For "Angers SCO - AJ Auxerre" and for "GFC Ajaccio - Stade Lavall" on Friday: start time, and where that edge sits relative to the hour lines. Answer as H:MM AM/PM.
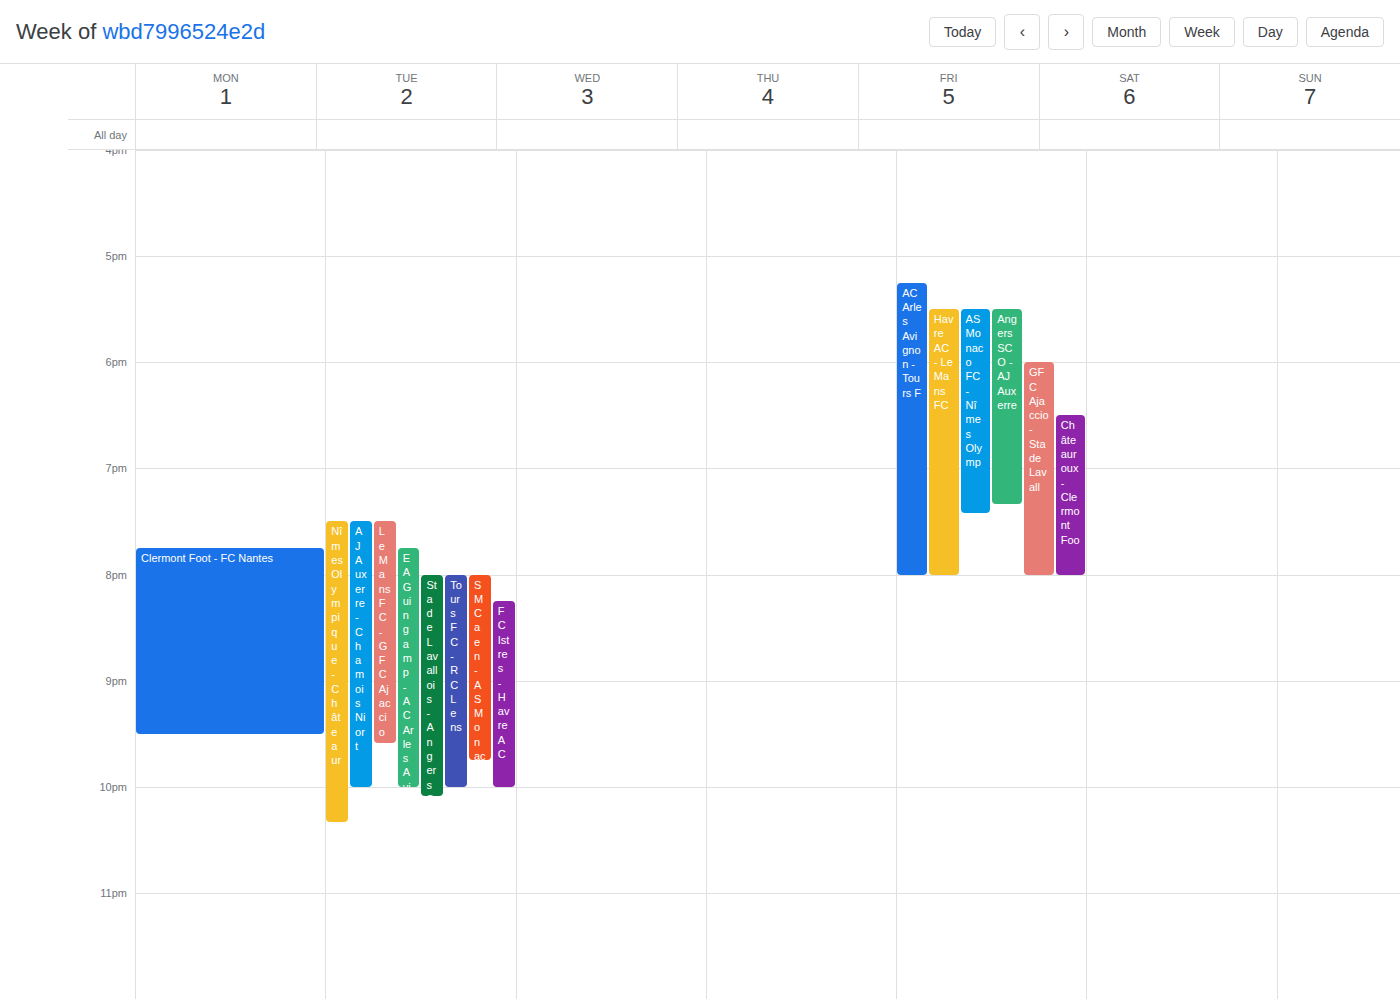
"Angers SCO - AJ Auxerre": 5:30 PM, halfway between the 5 PM and 6 PM lines. "GFC Ajaccio - Stade Lavall": 6:00 PM, exactly on the 6 PM line.